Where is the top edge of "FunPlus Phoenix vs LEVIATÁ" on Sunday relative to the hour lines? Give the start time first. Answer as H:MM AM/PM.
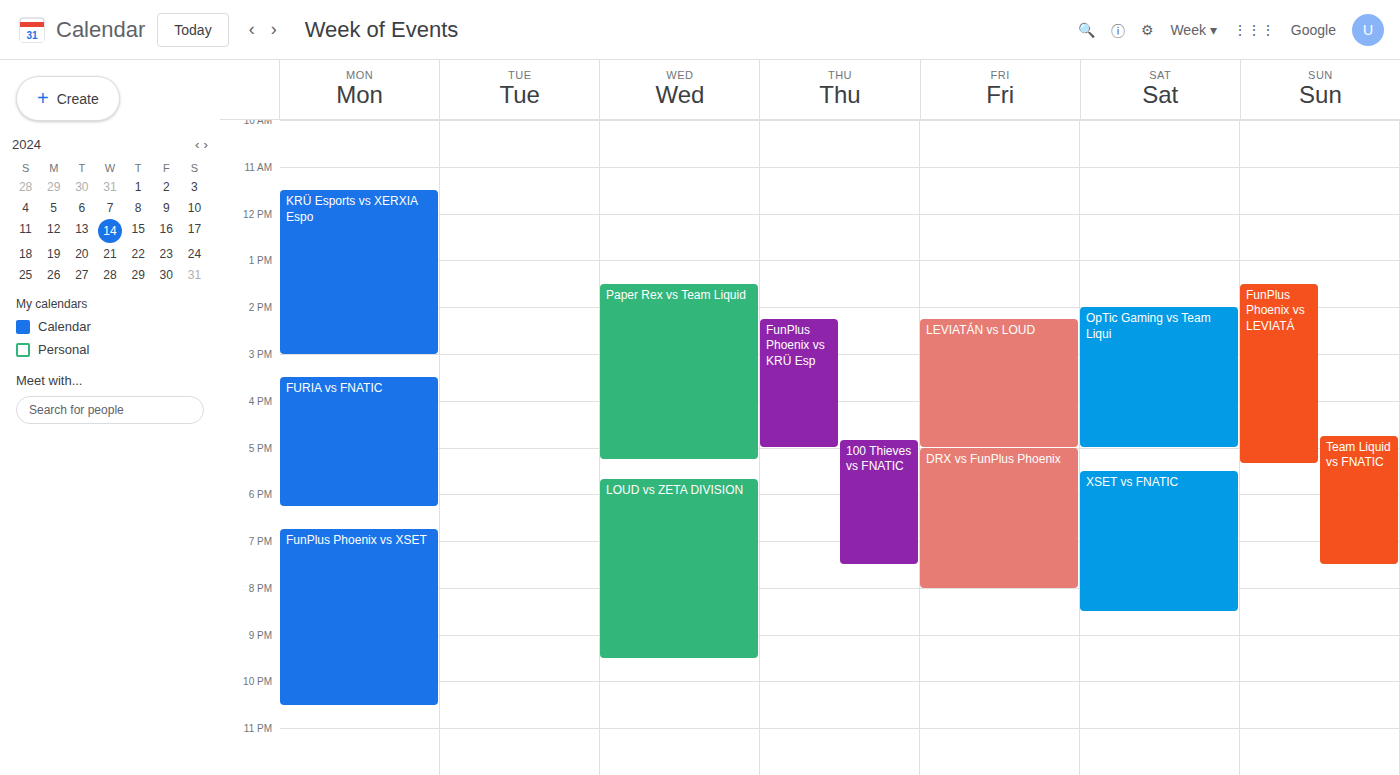
1:30 PM -- halfway between the 1 PM and 2 PM lines.